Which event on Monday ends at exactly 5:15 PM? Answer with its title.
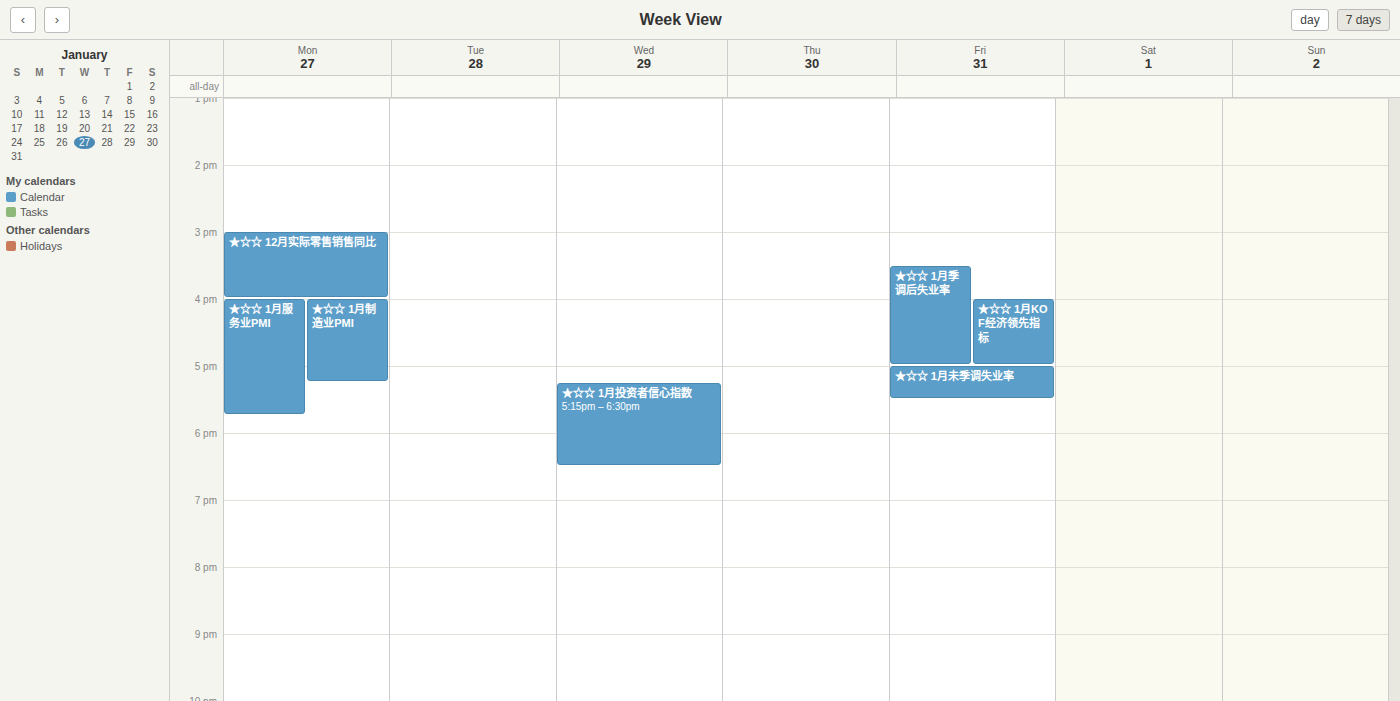
"★☆☆ 1月制造业PMI"